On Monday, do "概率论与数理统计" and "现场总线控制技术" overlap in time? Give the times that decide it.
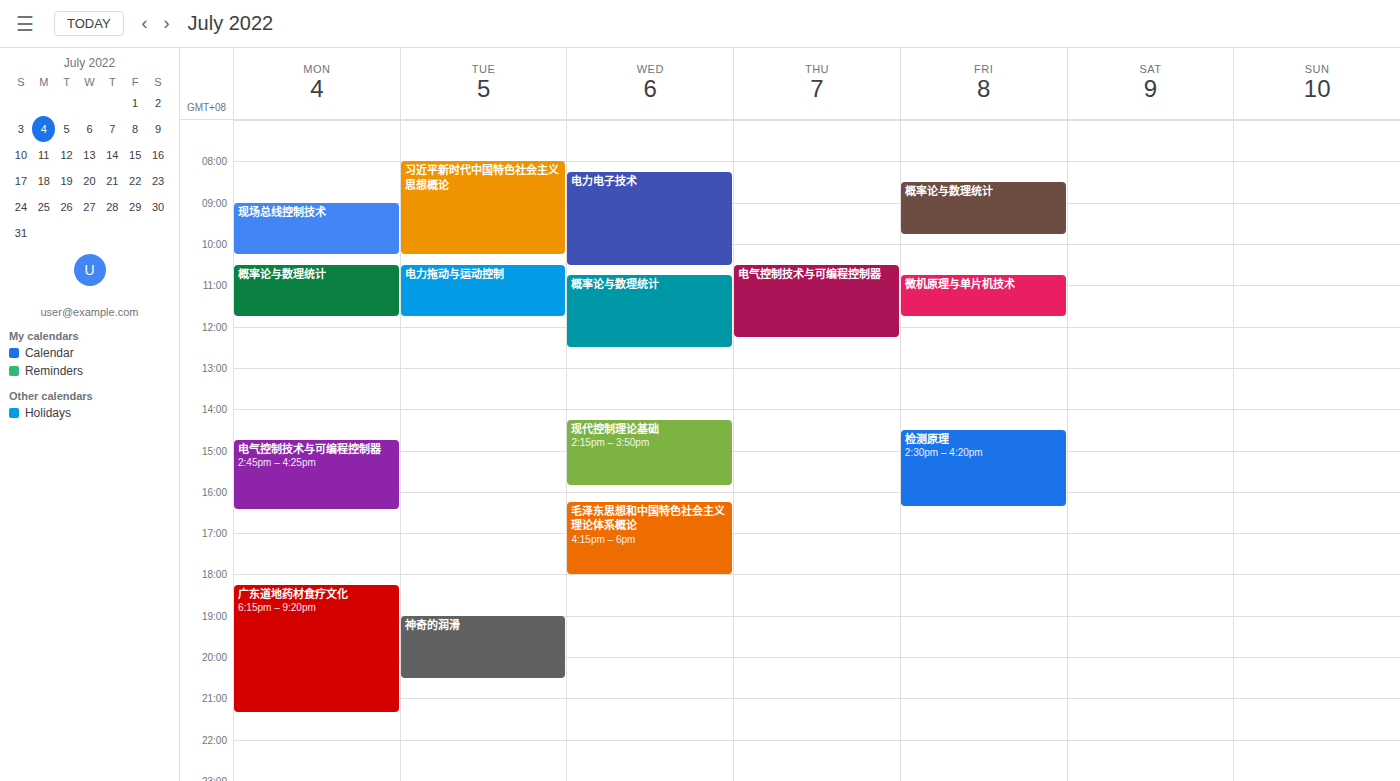
"现场总线控制技术" ends at 10:15 AM and "概率论与数理统计" starts at 10:30 AM -- no overlap.